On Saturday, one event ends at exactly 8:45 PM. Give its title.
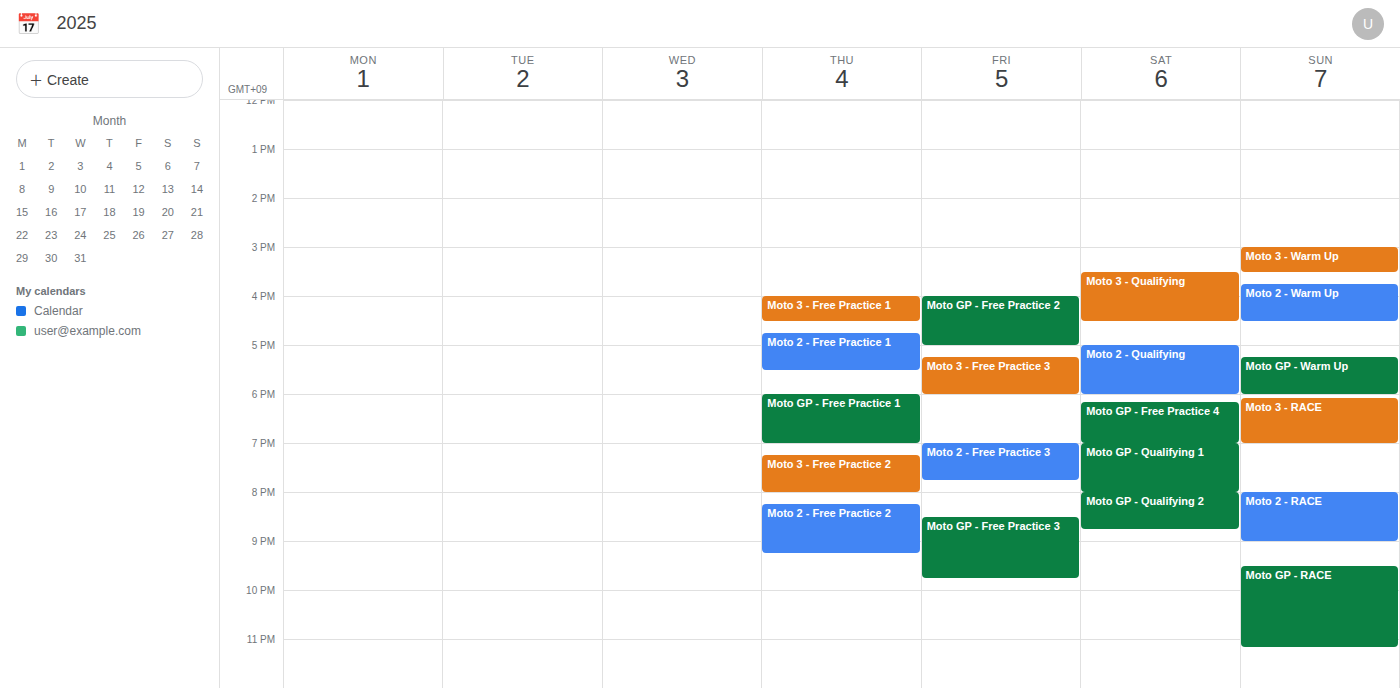
"Moto GP - Qualifying 2"